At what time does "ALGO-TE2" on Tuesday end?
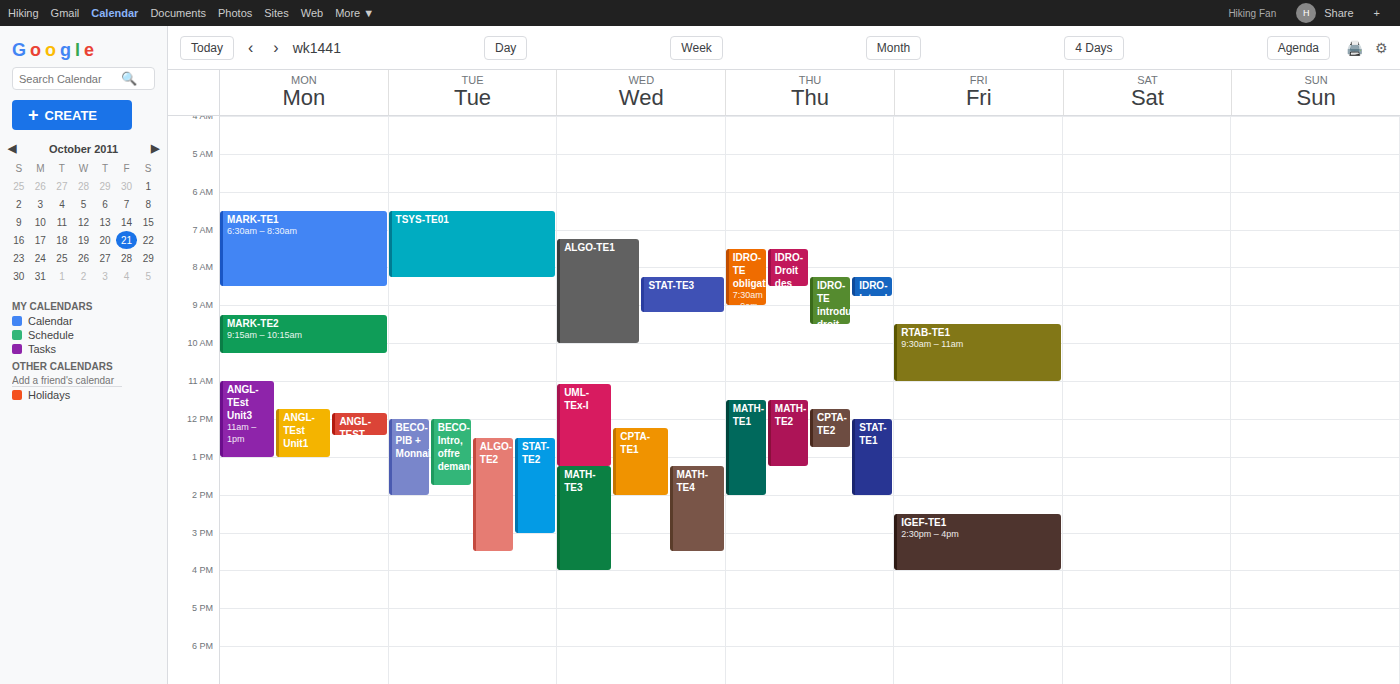
3:30 PM